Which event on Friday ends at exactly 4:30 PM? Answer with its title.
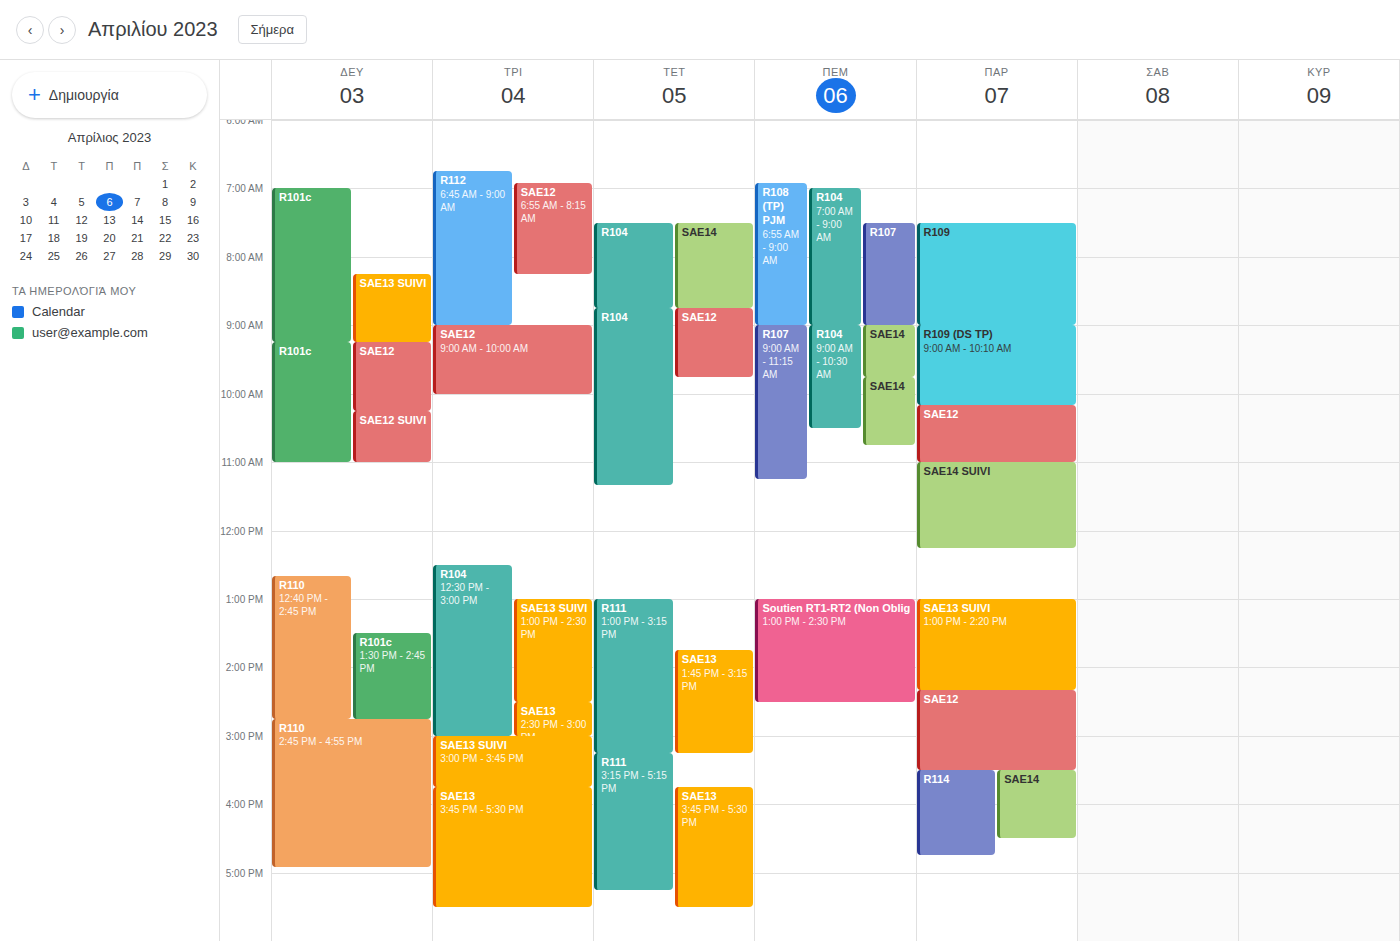
"SAE14"